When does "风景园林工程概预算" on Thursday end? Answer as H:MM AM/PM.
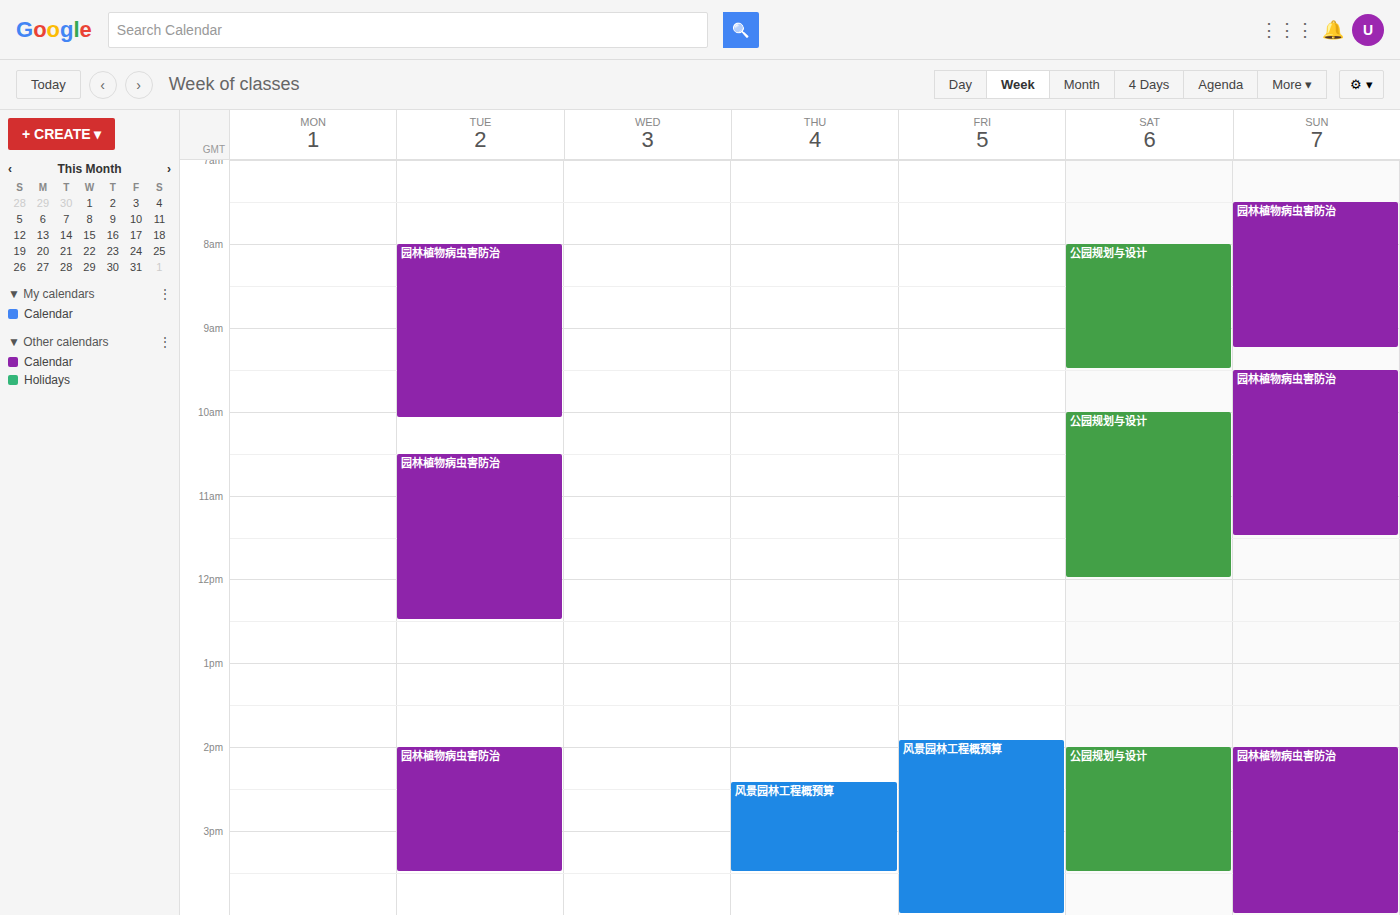
3:30 PM